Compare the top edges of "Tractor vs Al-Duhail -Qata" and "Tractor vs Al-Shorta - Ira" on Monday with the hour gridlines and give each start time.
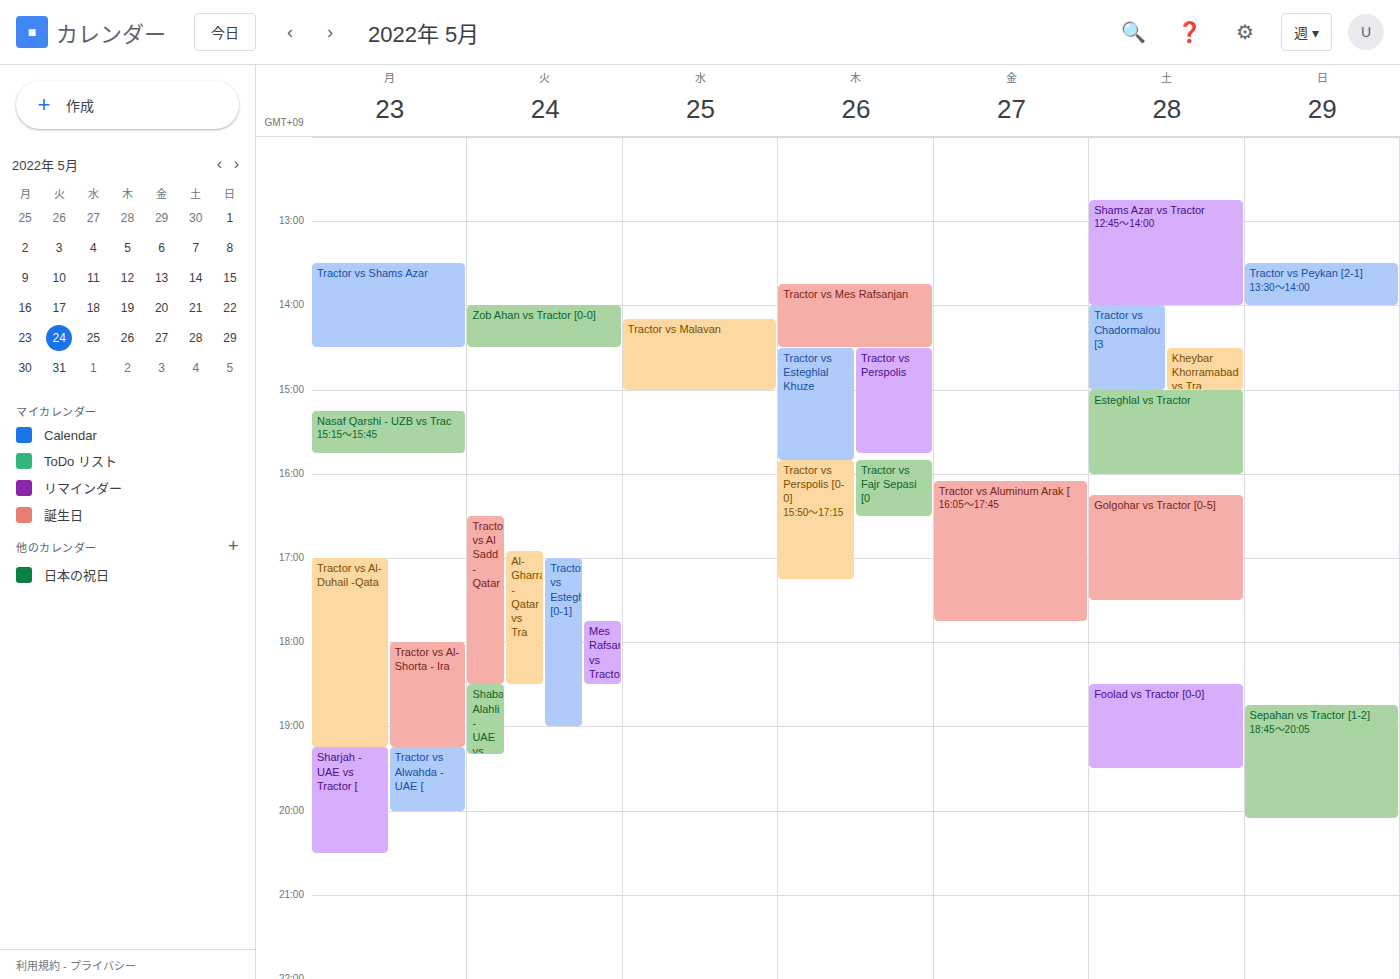
"Tractor vs Al-Duhail -Qata": 5:00 PM, exactly on the 5 PM line. "Tractor vs Al-Shorta - Ira": 6:00 PM, exactly on the 6 PM line.